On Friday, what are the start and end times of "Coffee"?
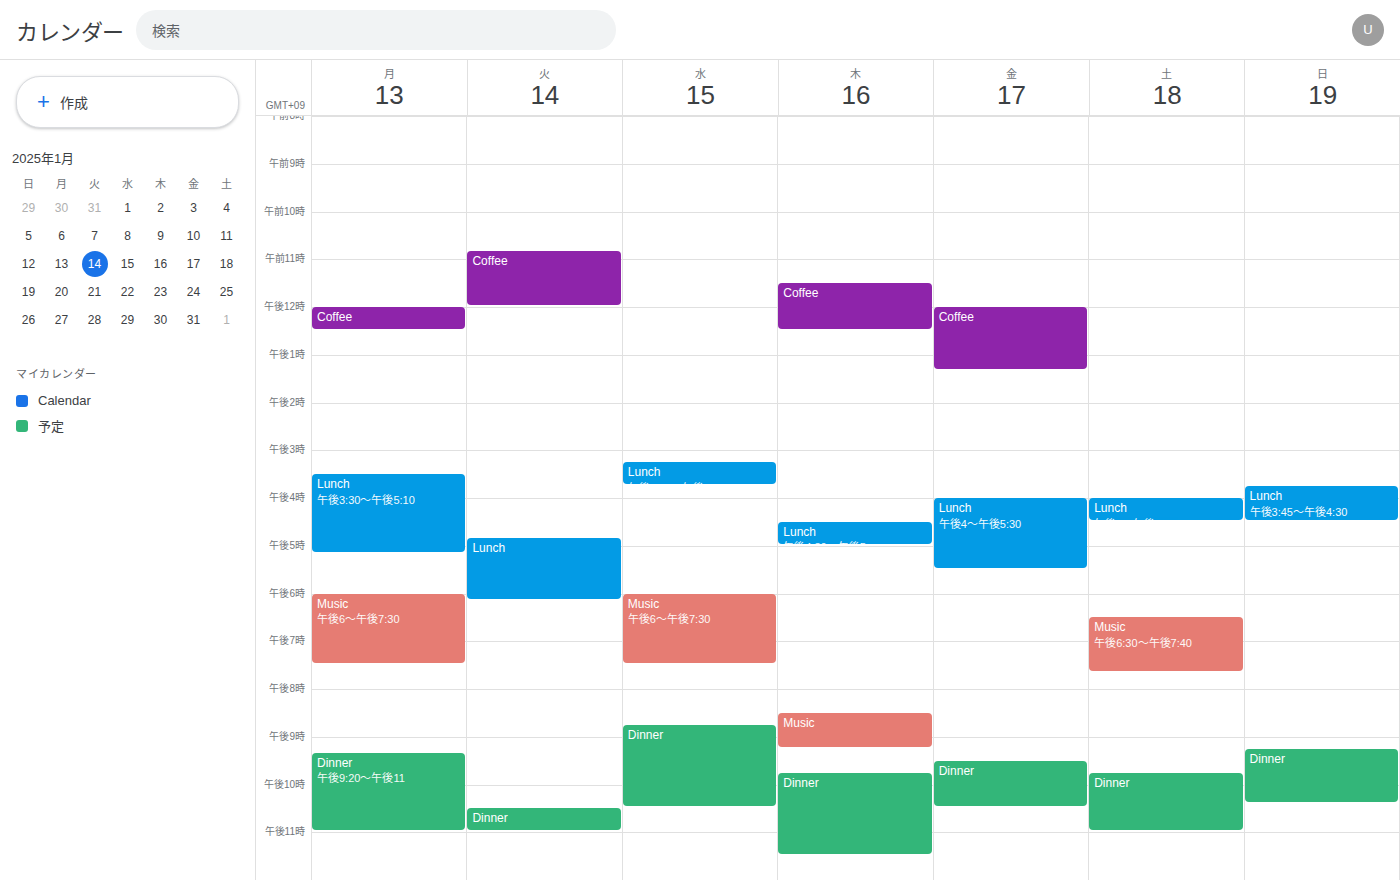
12:00 to 13:20